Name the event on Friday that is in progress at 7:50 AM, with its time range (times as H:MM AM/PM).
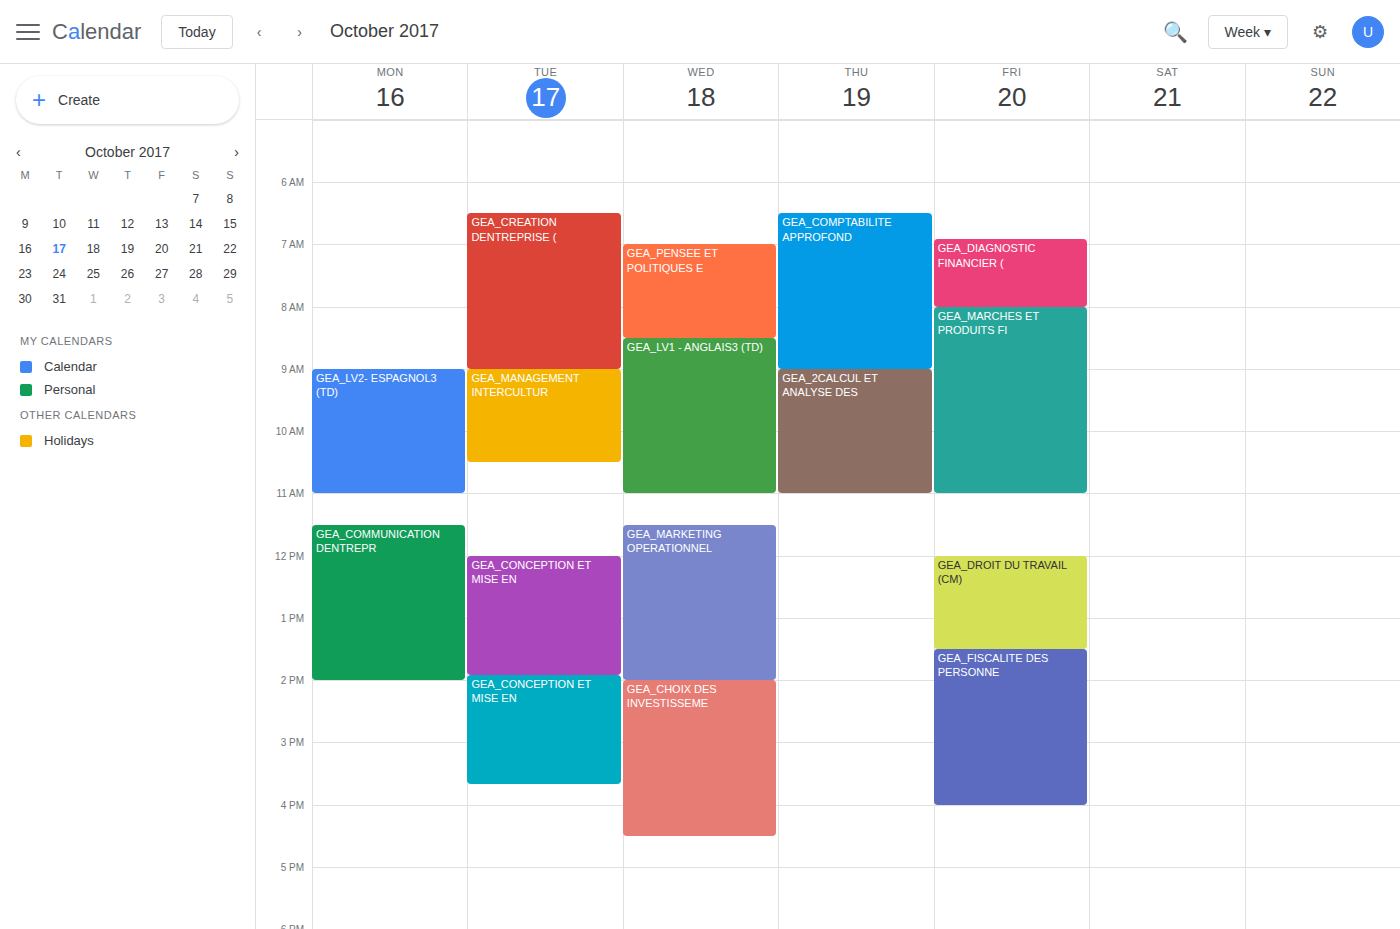
"GEA_DIAGNOSTIC FINANCIER (", 6:55 AM to 8:00 AM